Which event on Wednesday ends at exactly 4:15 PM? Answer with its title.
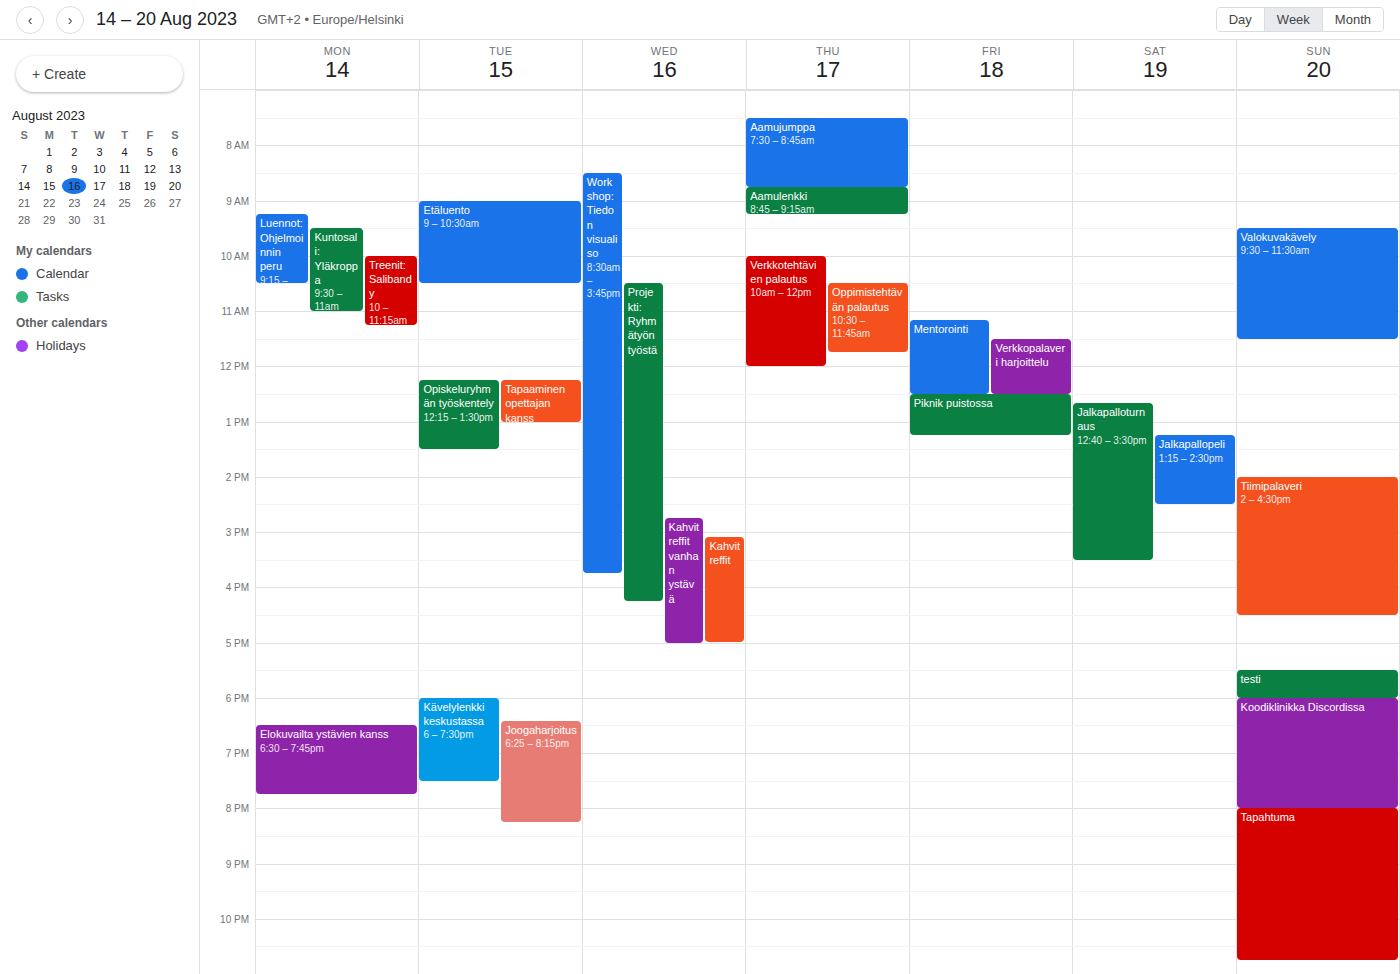
"Projekti: Ryhmätyön työstä"